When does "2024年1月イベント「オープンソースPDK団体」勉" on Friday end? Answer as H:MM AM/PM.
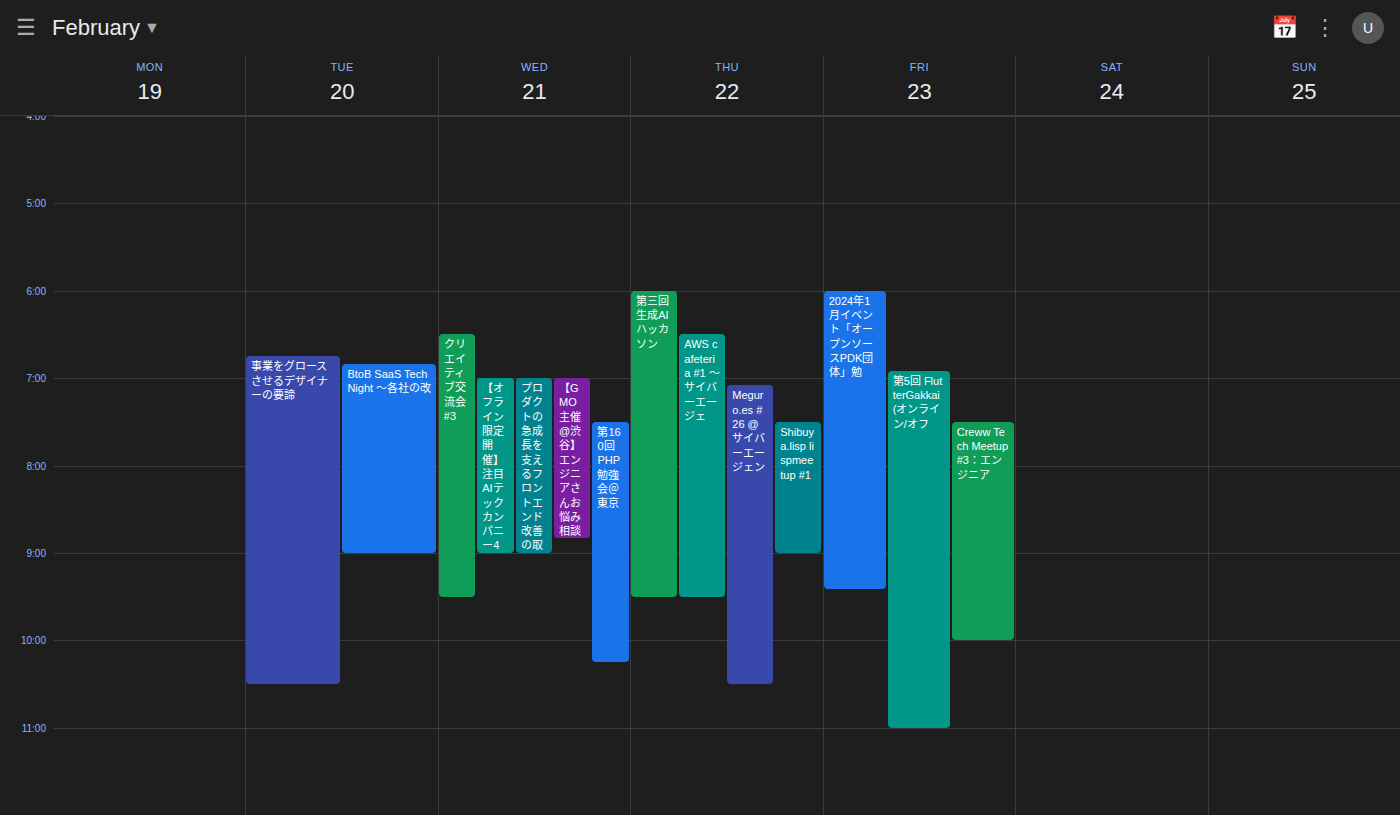
9:25 PM